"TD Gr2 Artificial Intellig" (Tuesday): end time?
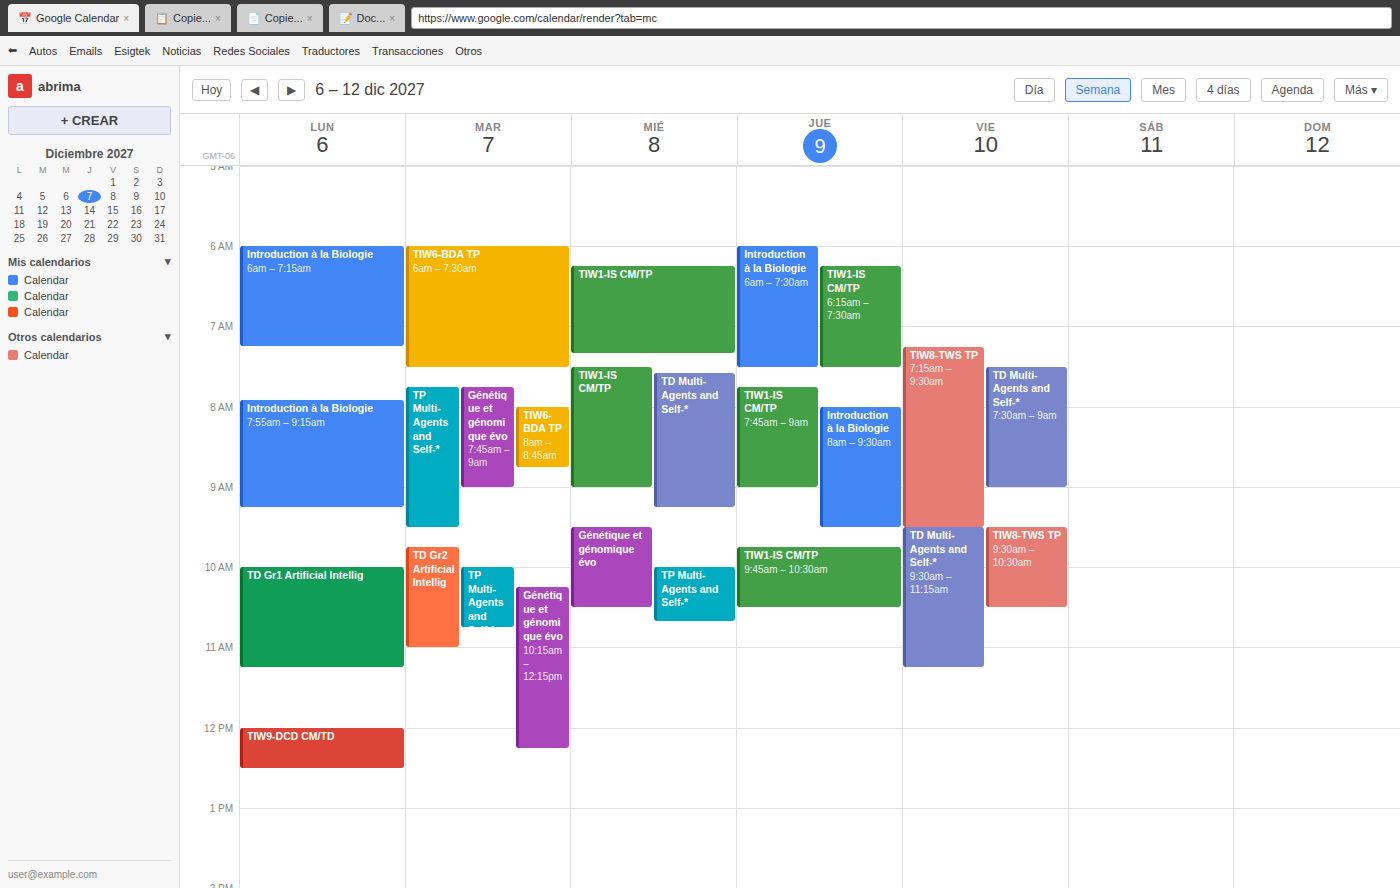
11:00 AM